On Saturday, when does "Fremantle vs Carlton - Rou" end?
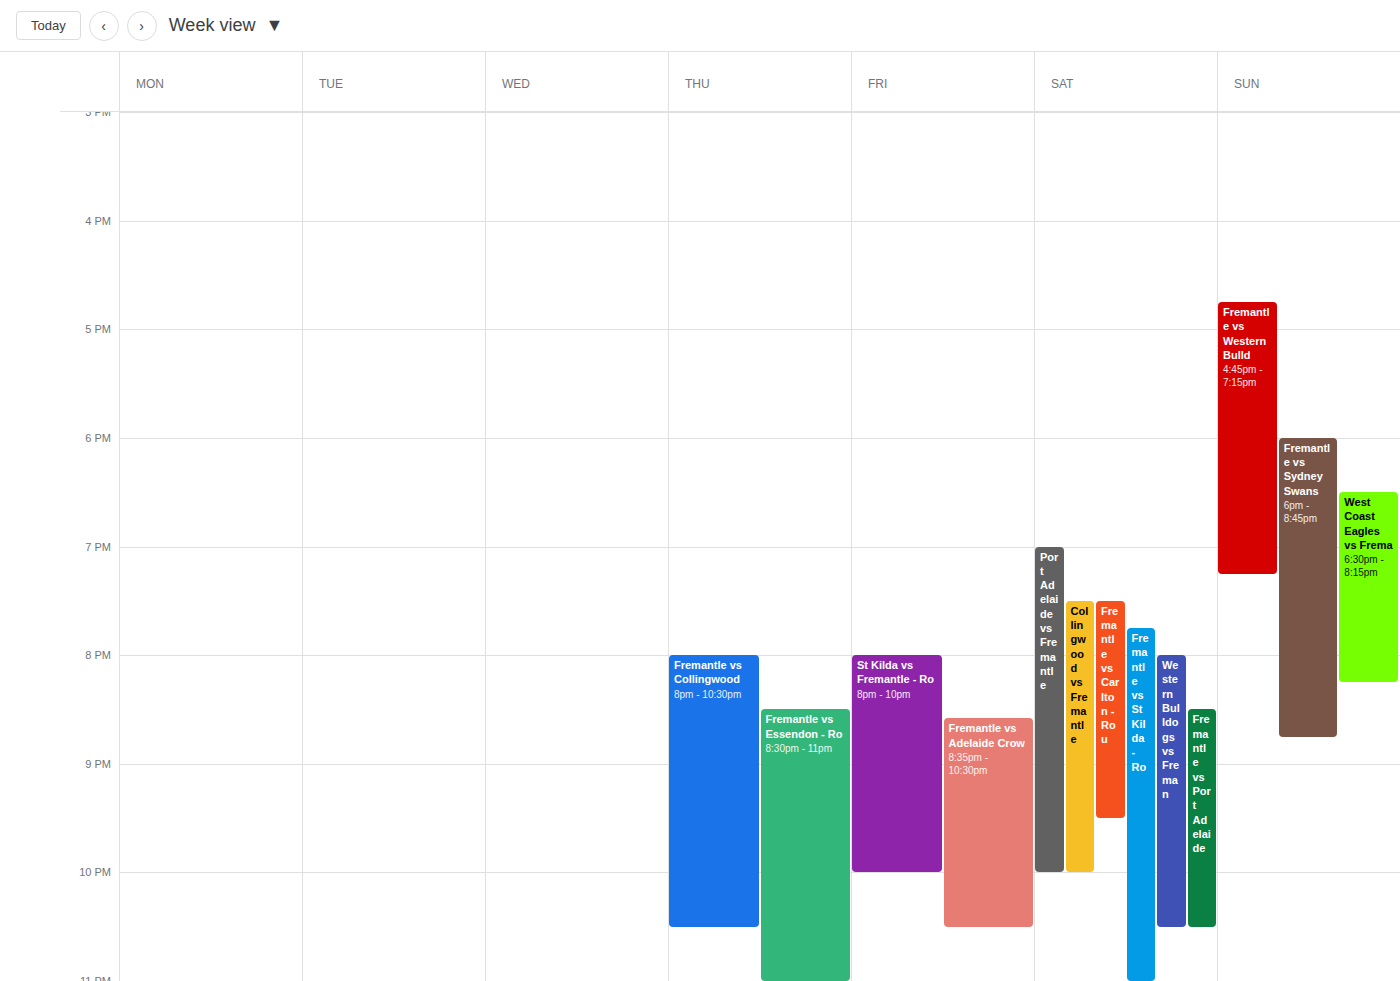
9:30 PM